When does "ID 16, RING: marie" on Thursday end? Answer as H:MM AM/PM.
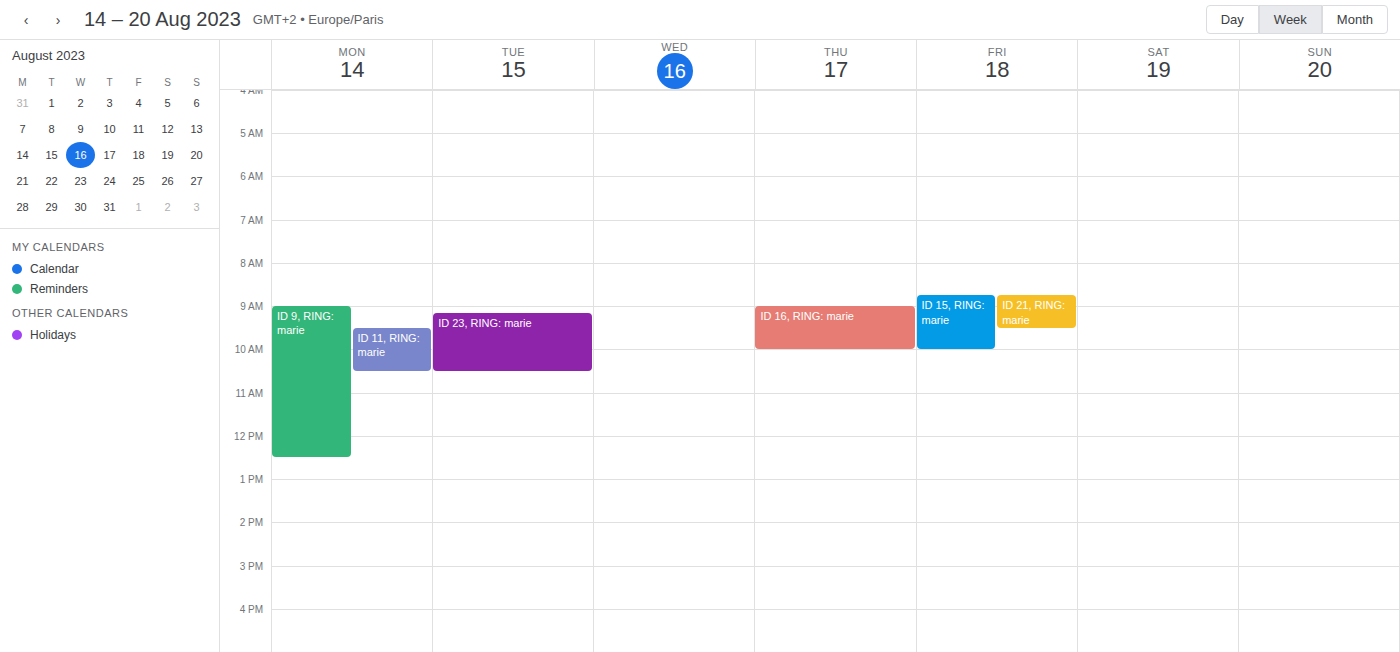
10:00 AM